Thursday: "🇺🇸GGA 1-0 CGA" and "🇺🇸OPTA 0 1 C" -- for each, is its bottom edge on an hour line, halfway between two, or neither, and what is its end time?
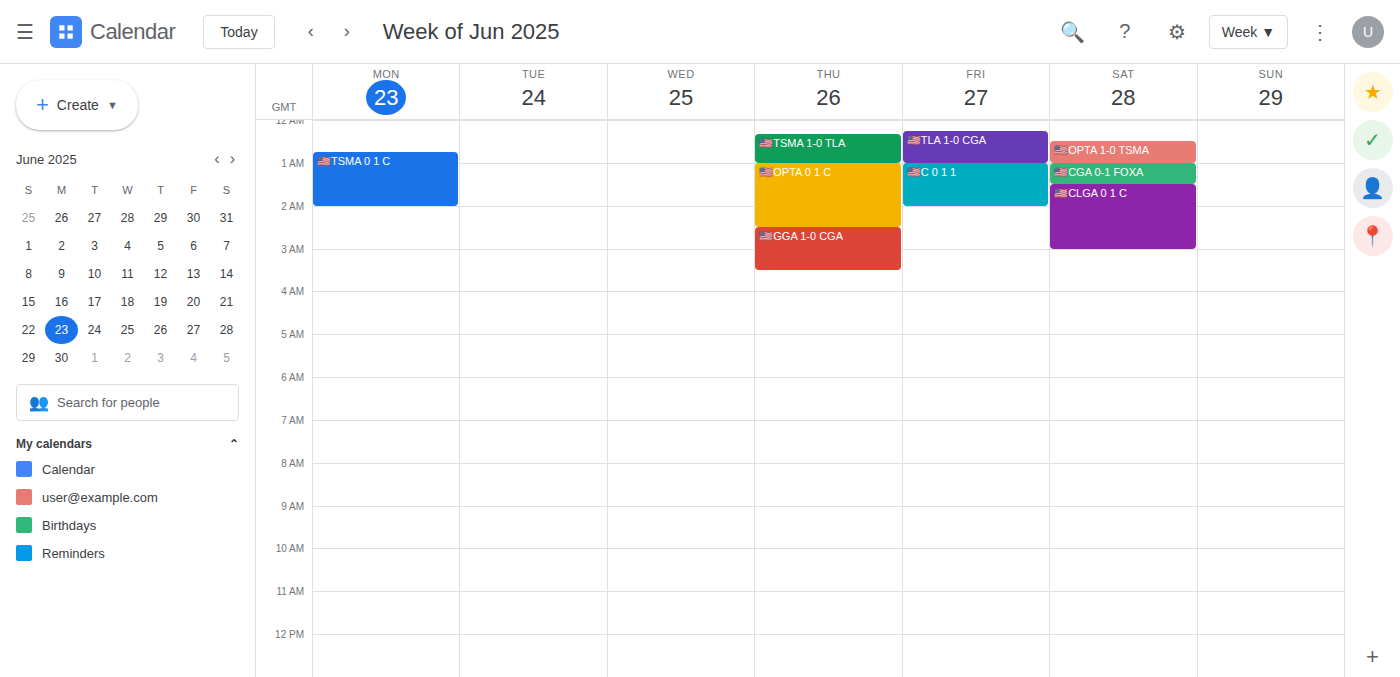
"🇺🇸GGA 1-0 CGA": 3:30 AM, halfway between the 3 AM and 4 AM lines. "🇺🇸OPTA 0 1 C": 2:30 AM, halfway between the 2 AM and 3 AM lines.